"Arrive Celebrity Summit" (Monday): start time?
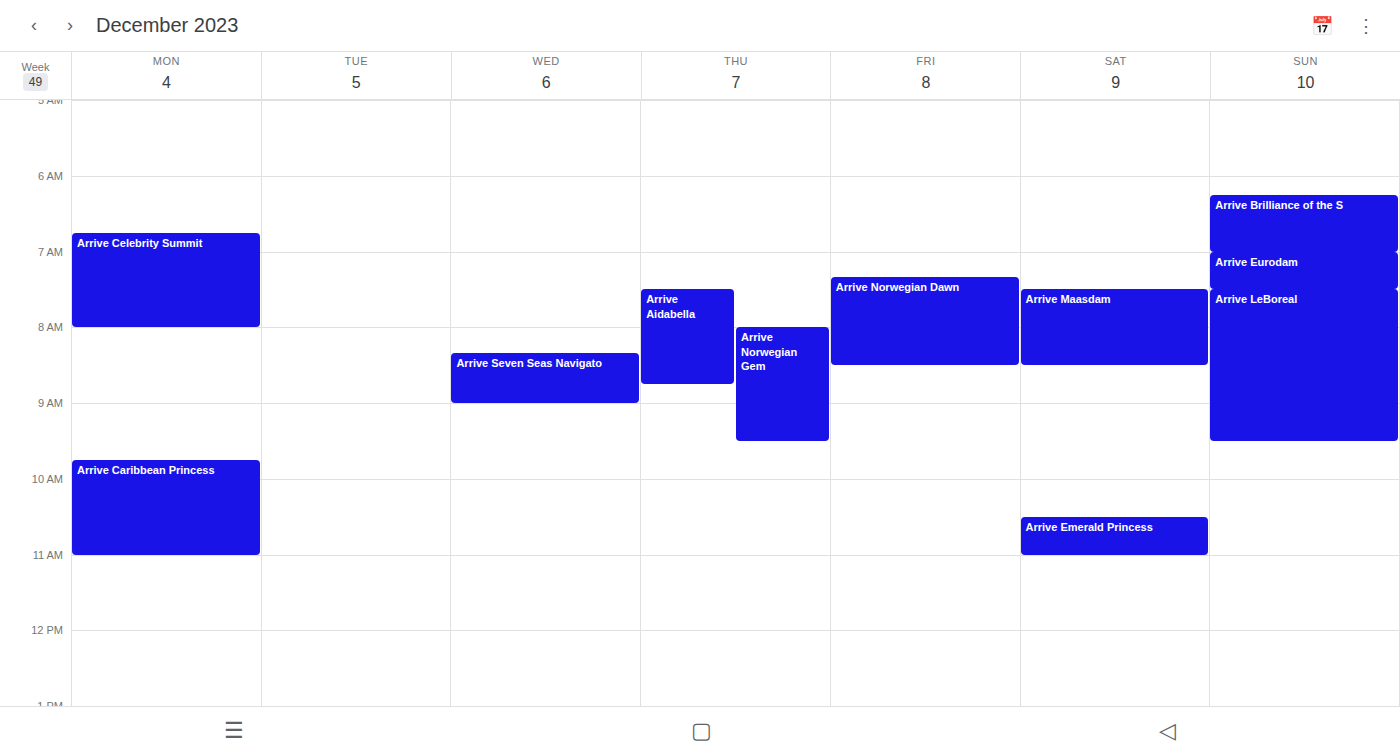
6:45 AM